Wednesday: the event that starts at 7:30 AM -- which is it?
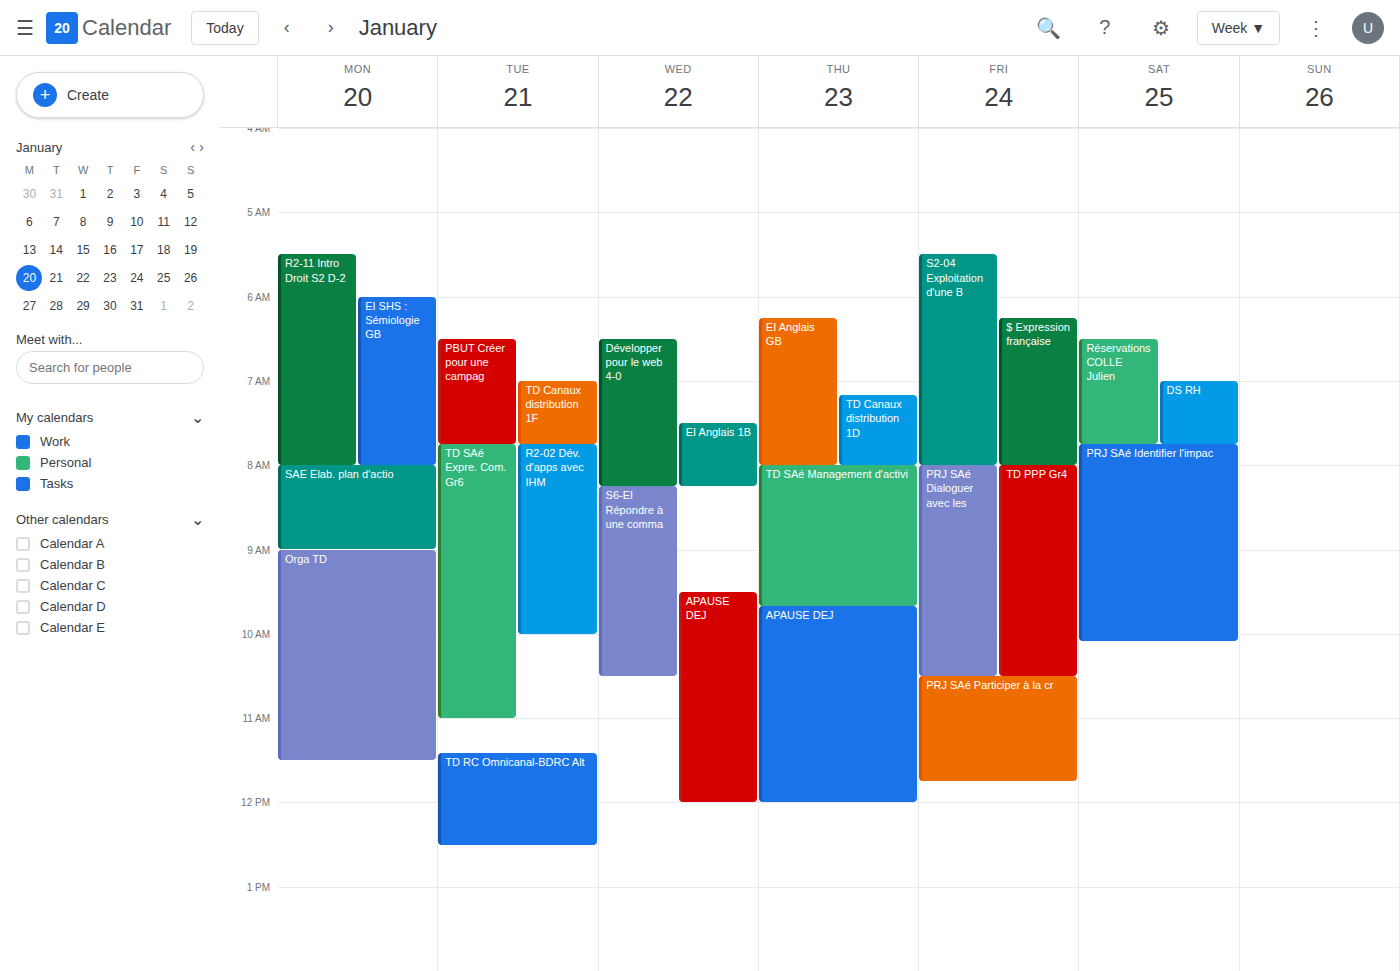
"EI Anglais 1B"